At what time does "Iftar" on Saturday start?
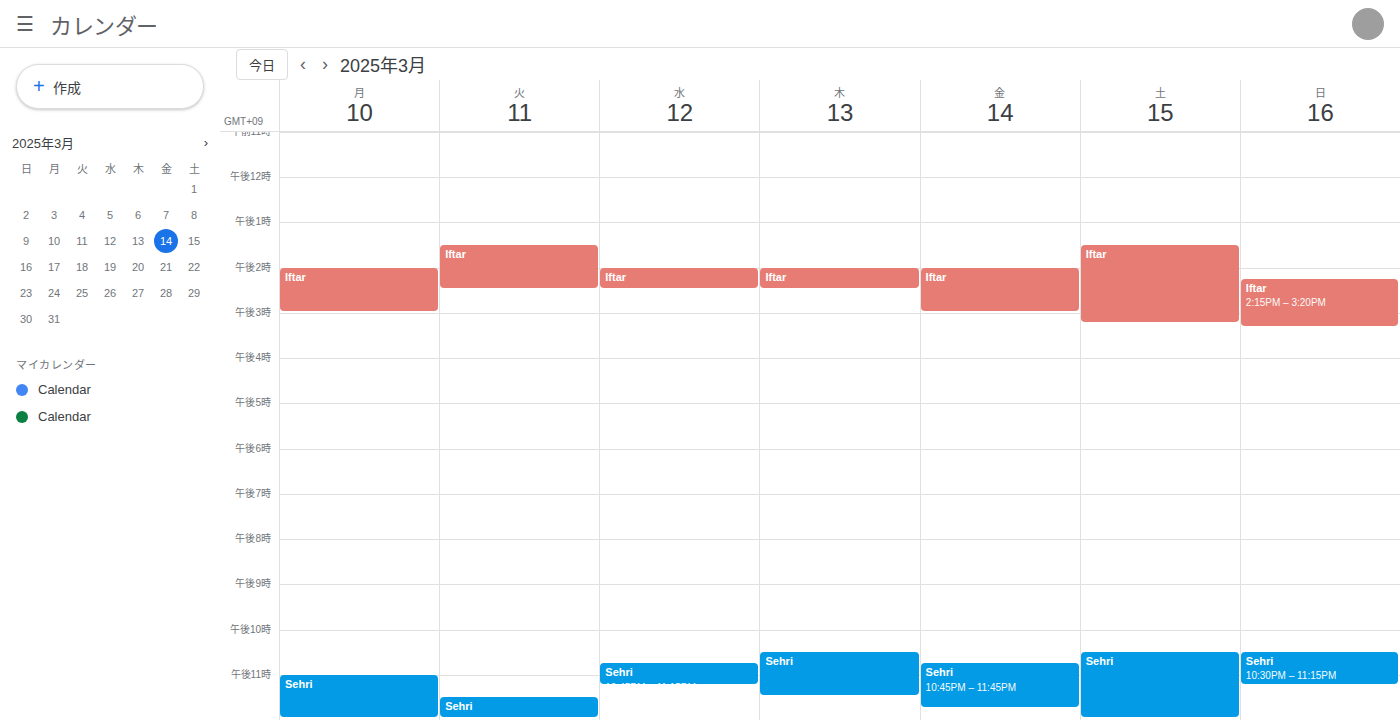
1:30 PM